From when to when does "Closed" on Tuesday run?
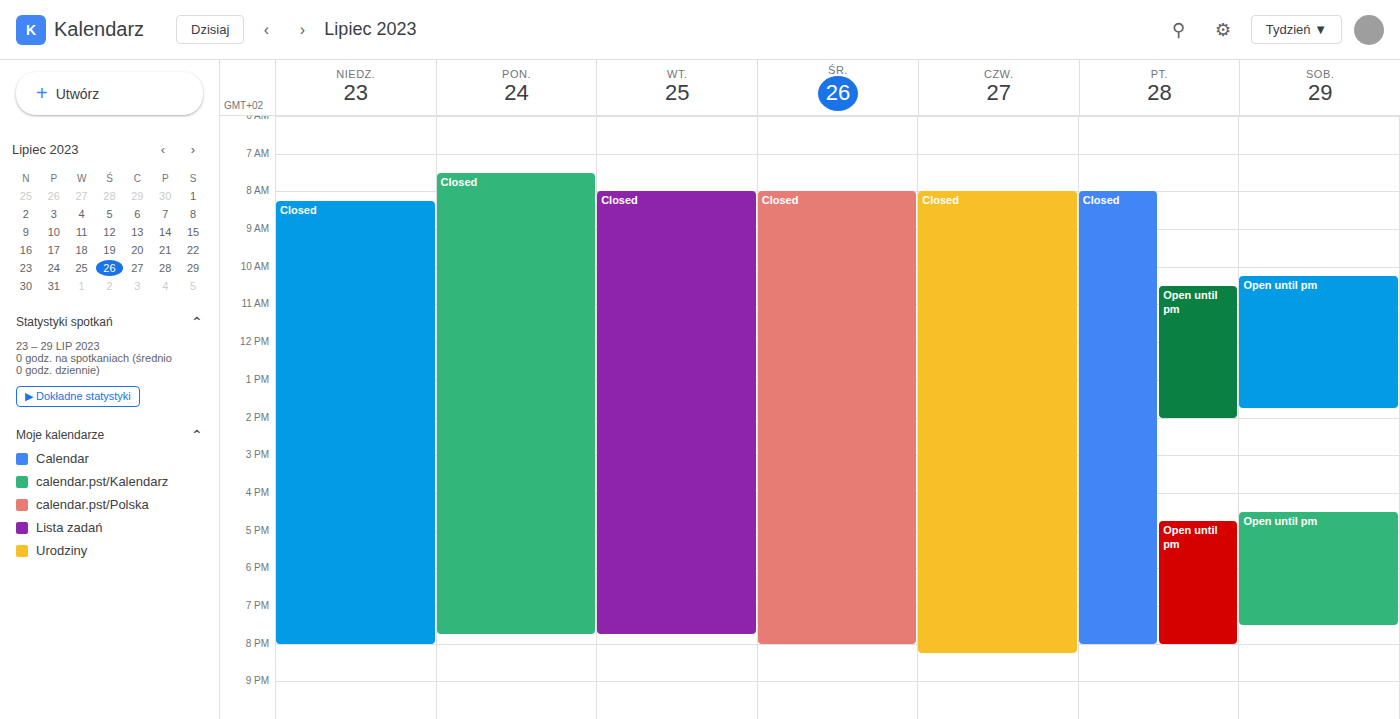
8:00 AM to 7:45 PM